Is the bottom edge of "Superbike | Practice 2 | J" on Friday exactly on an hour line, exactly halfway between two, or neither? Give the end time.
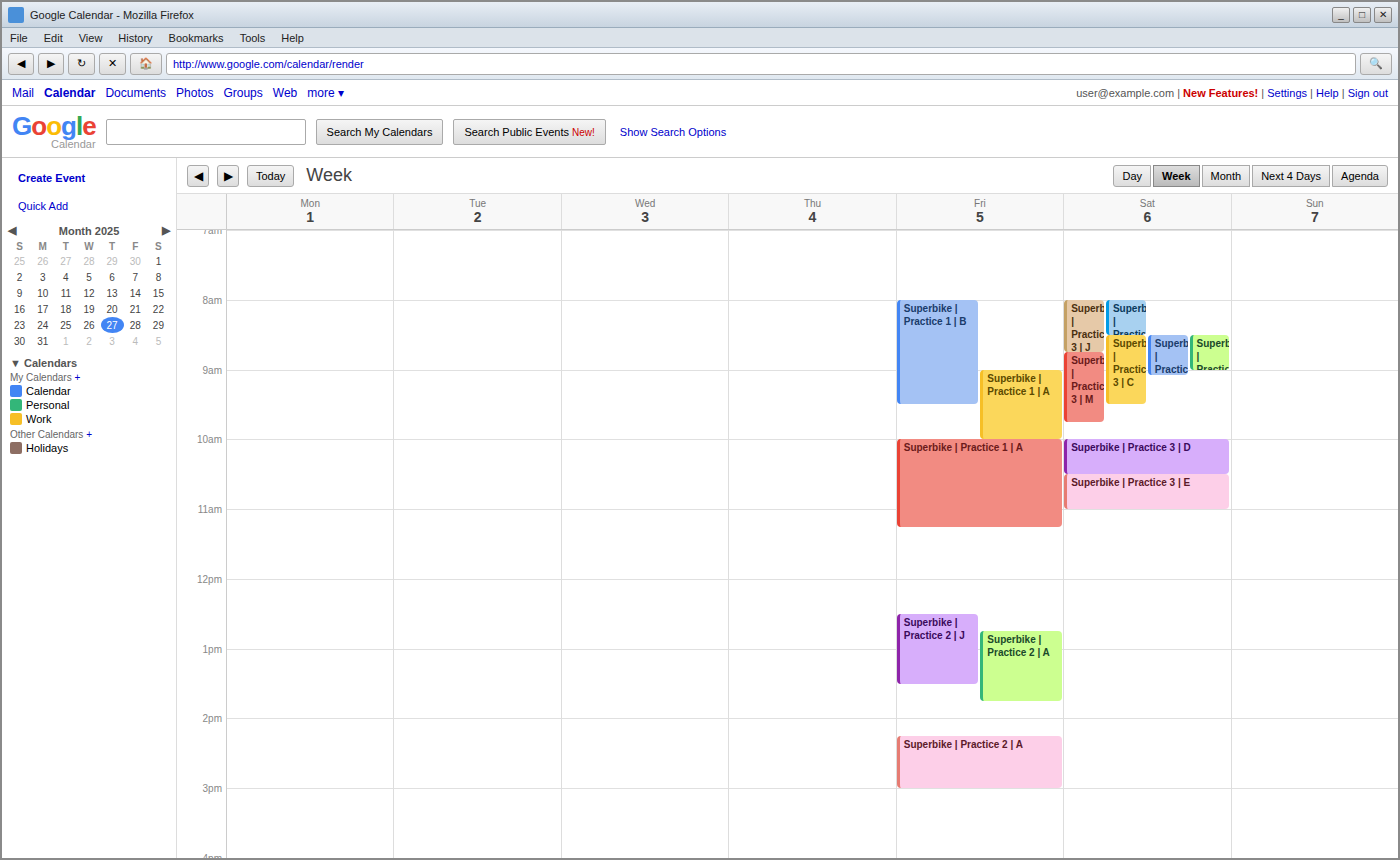
1:30 PM -- halfway between the 1 PM and 2 PM lines.